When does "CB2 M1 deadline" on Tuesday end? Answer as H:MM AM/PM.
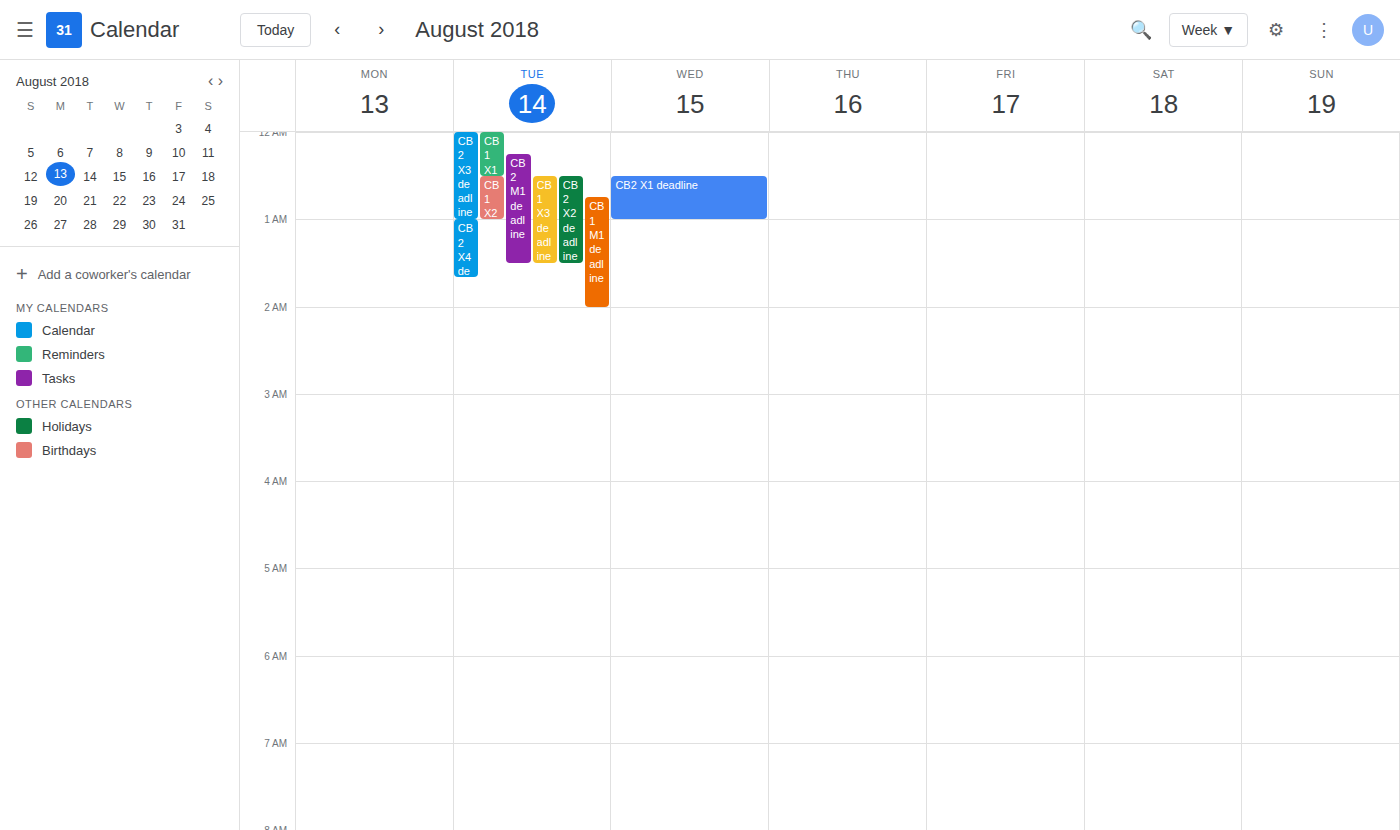
1:30 AM